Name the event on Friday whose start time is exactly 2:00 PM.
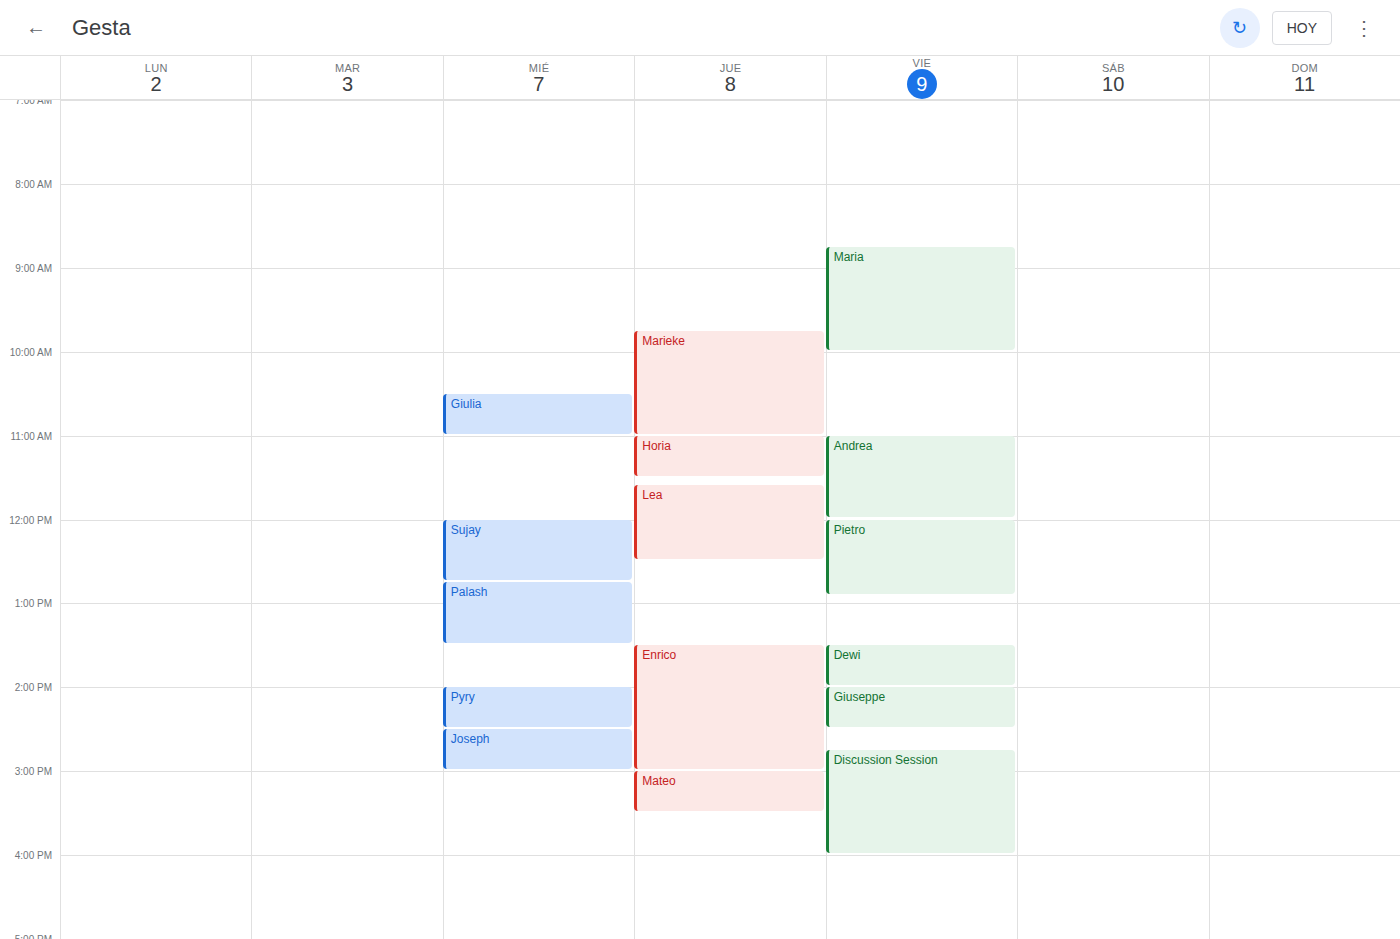
"Giuseppe"